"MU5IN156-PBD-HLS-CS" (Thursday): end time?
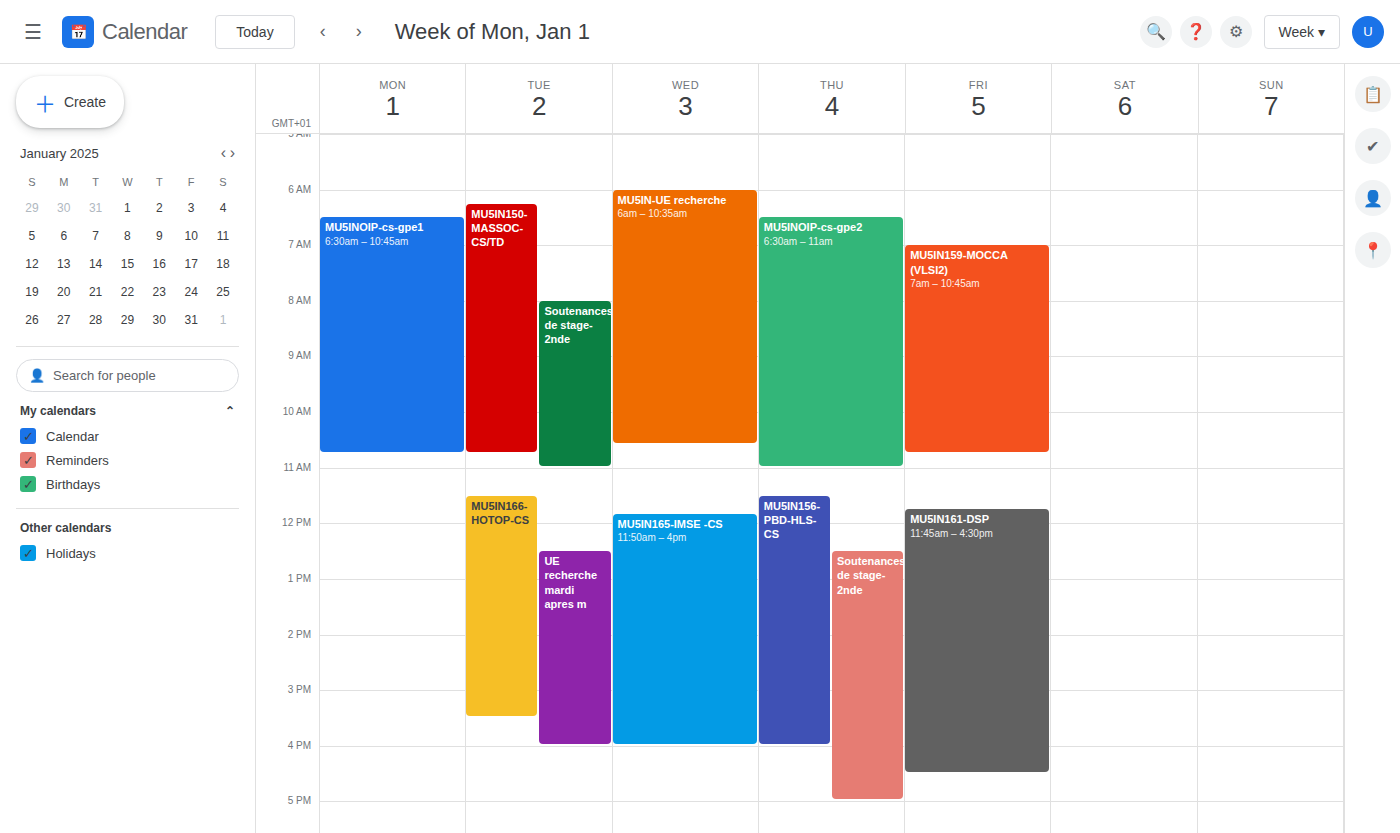
4:00 PM